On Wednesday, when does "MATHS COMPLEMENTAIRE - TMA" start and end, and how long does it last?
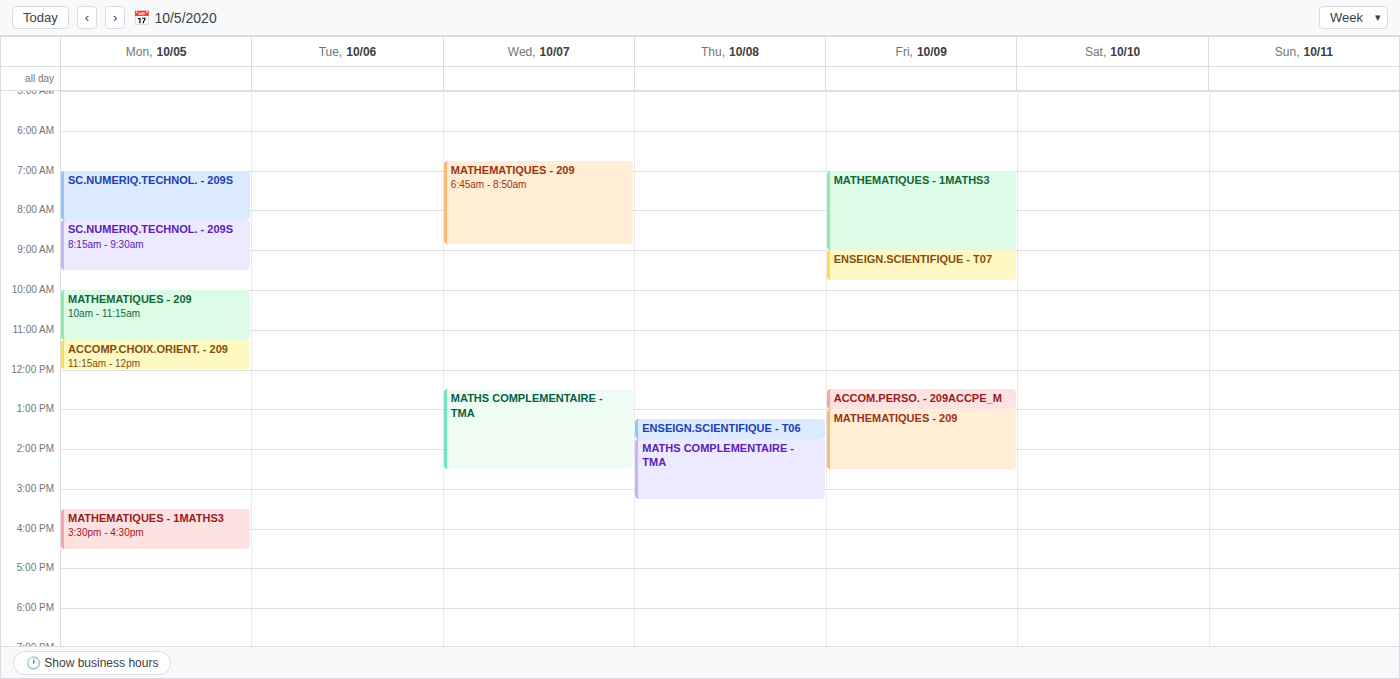
12:30 PM to 2:30 PM, 2 hours